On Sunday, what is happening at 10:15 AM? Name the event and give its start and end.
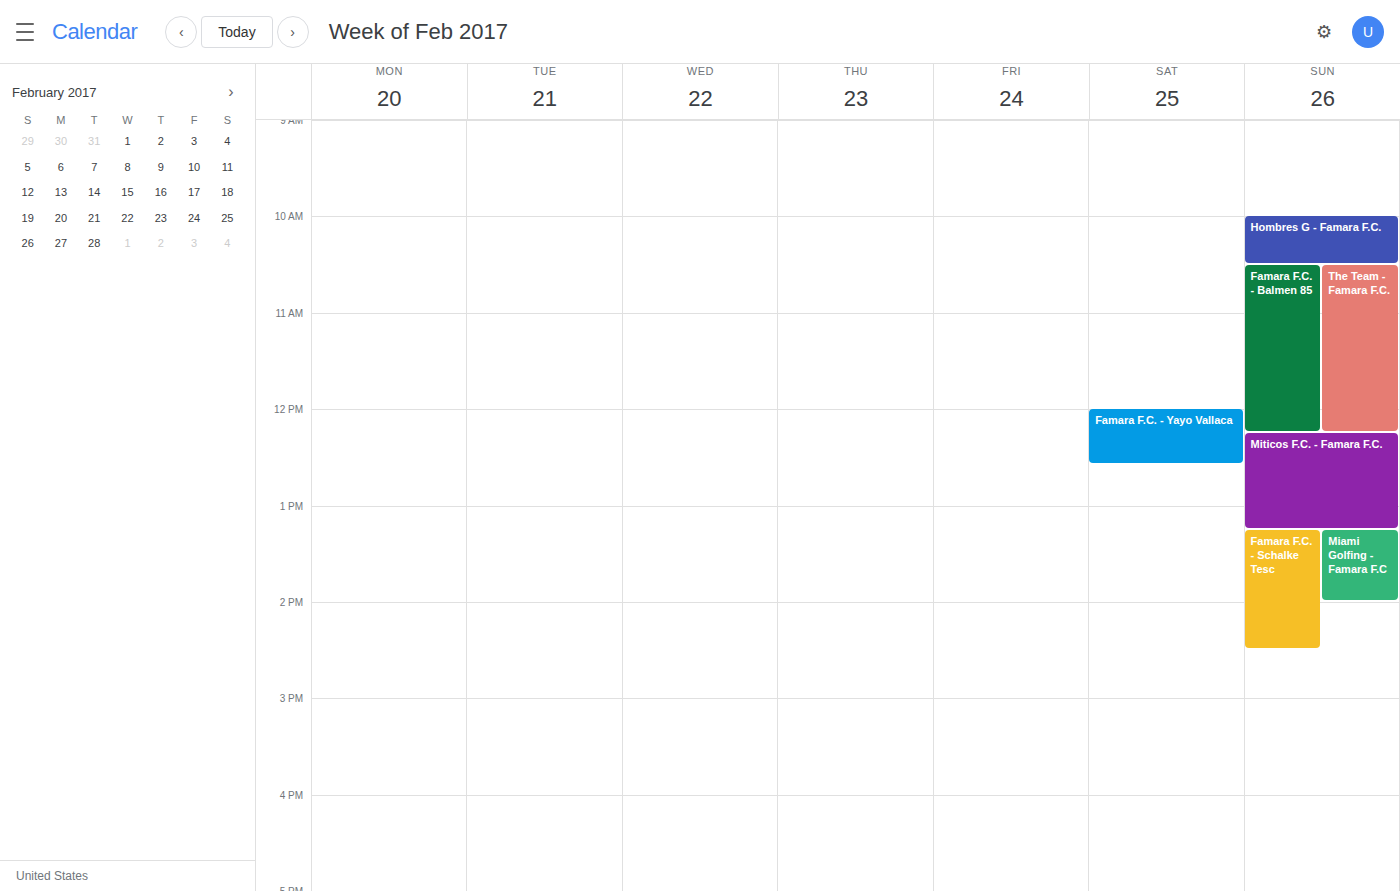
"Hombres G - Famara F.C.", 10:00 AM to 10:30 AM